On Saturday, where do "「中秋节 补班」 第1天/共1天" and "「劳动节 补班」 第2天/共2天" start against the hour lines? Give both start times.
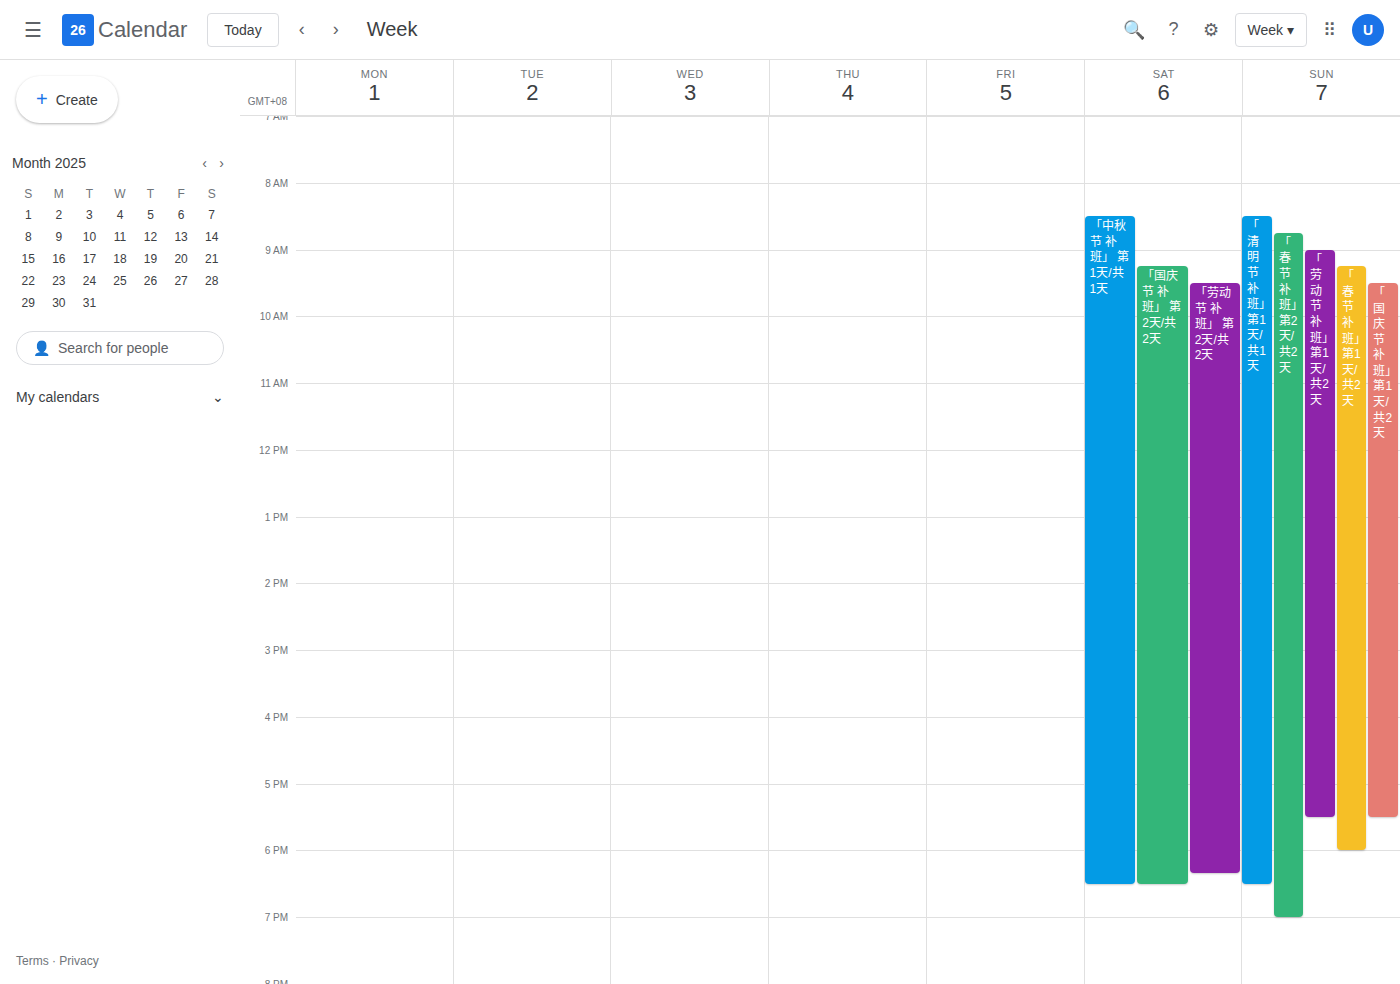
"「中秋节 补班」 第1天/共1天": 8:30 AM, halfway between the 8 AM and 9 AM lines. "「劳动节 补班」 第2天/共2天": 9:30 AM, halfway between the 9 AM and 10 AM lines.